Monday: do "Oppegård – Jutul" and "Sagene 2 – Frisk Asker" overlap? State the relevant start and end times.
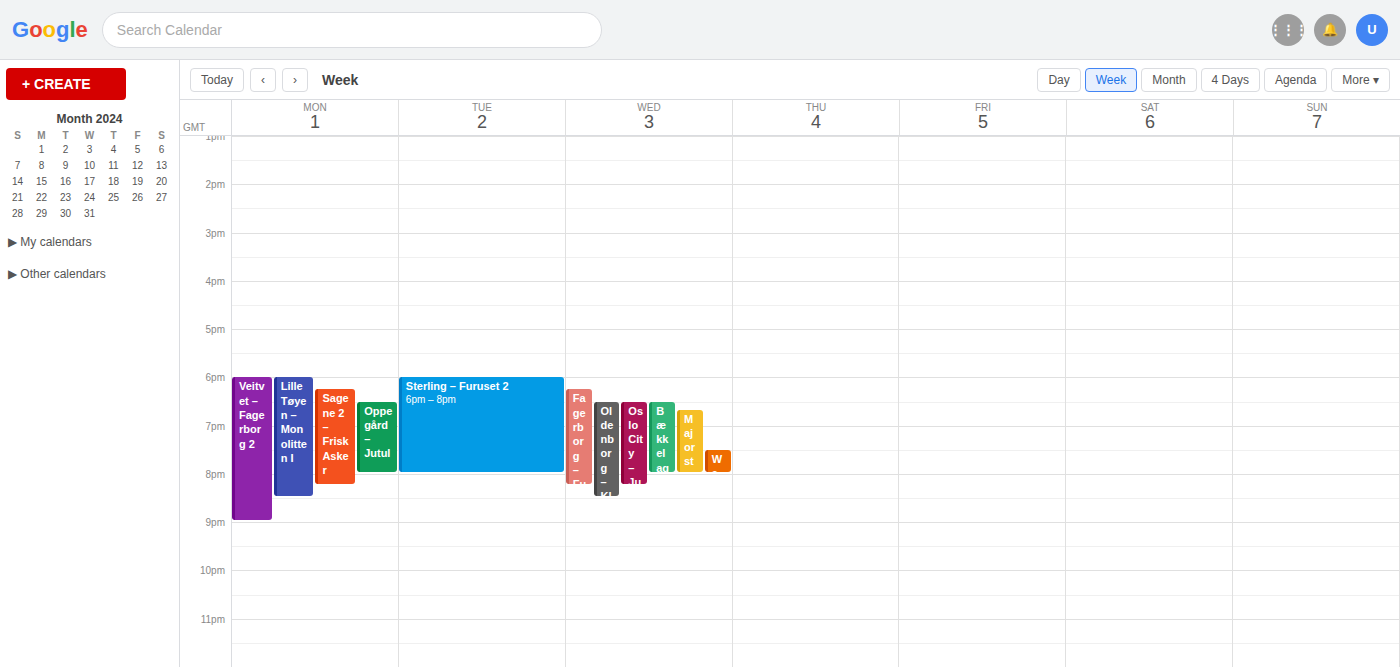
"Oppegård – Jutul" runs 6:30 PM to 8:00 PM, inside "Sagene 2 – Frisk Asker" -- they overlap.